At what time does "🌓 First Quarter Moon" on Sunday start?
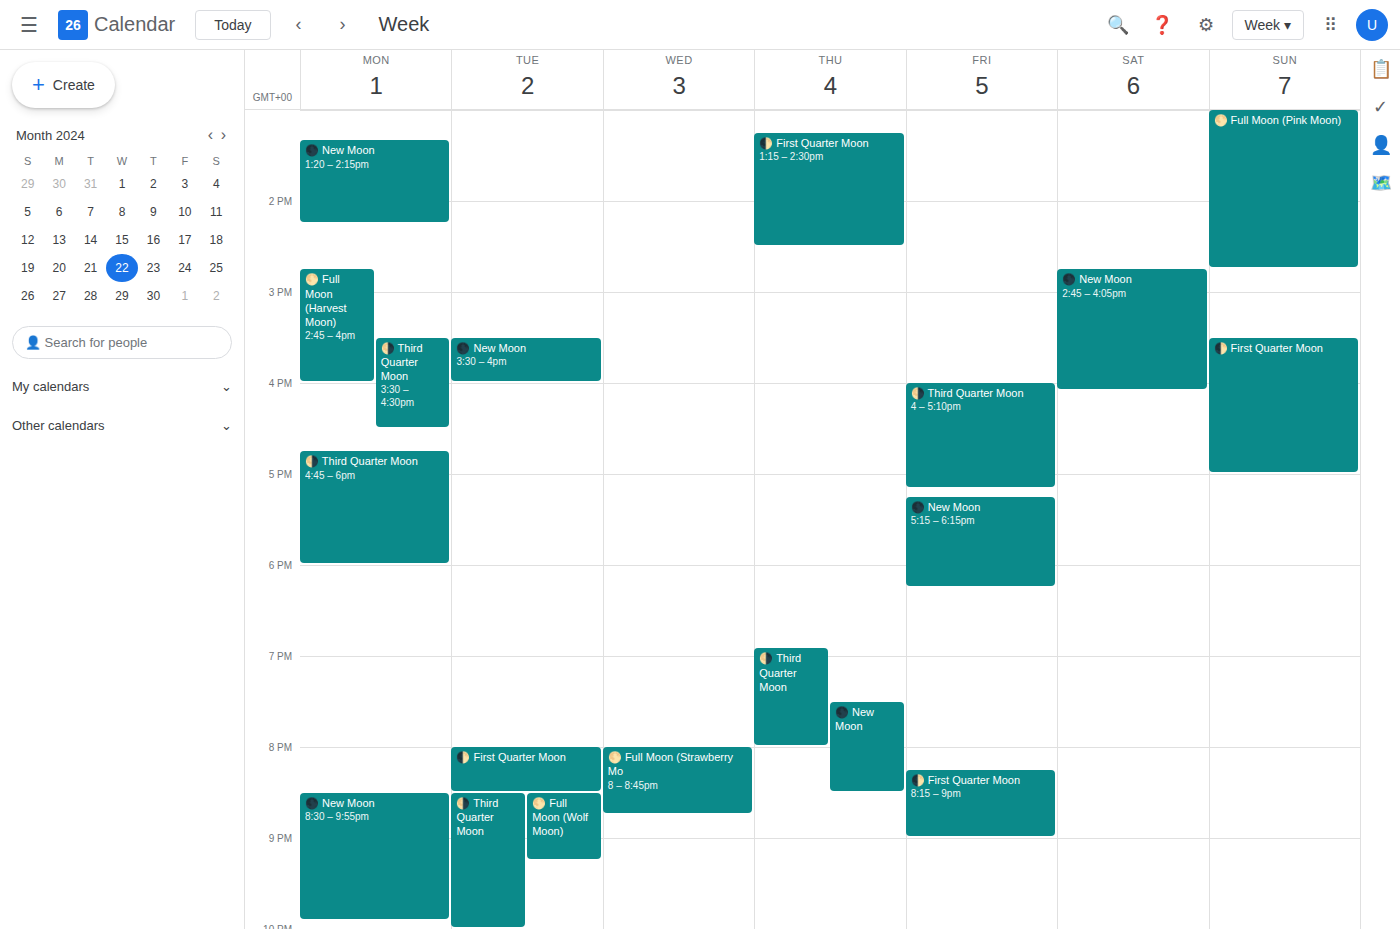
3:30 PM